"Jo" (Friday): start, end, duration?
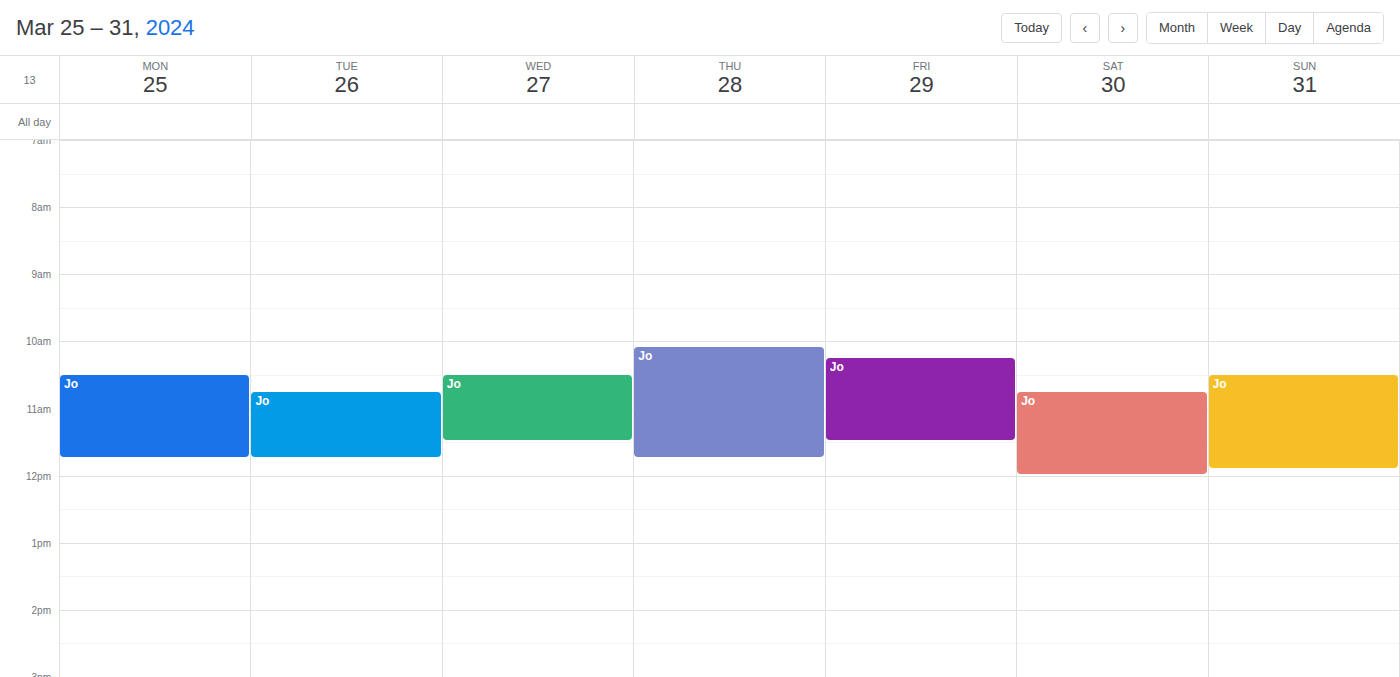
10:15 to 11:30, 1 hour 15 minutes